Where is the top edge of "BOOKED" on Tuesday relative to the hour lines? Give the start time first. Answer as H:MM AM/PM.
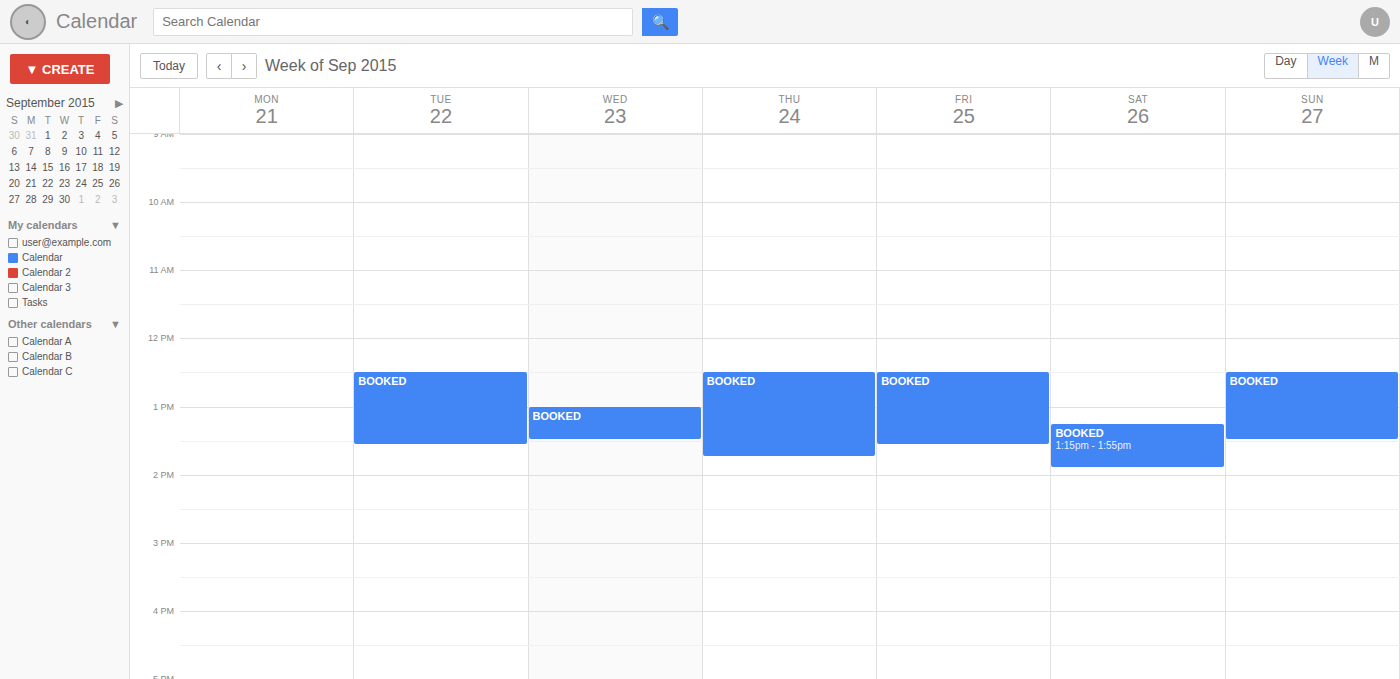
12:30 PM -- halfway between the 12 PM and 1 PM lines.